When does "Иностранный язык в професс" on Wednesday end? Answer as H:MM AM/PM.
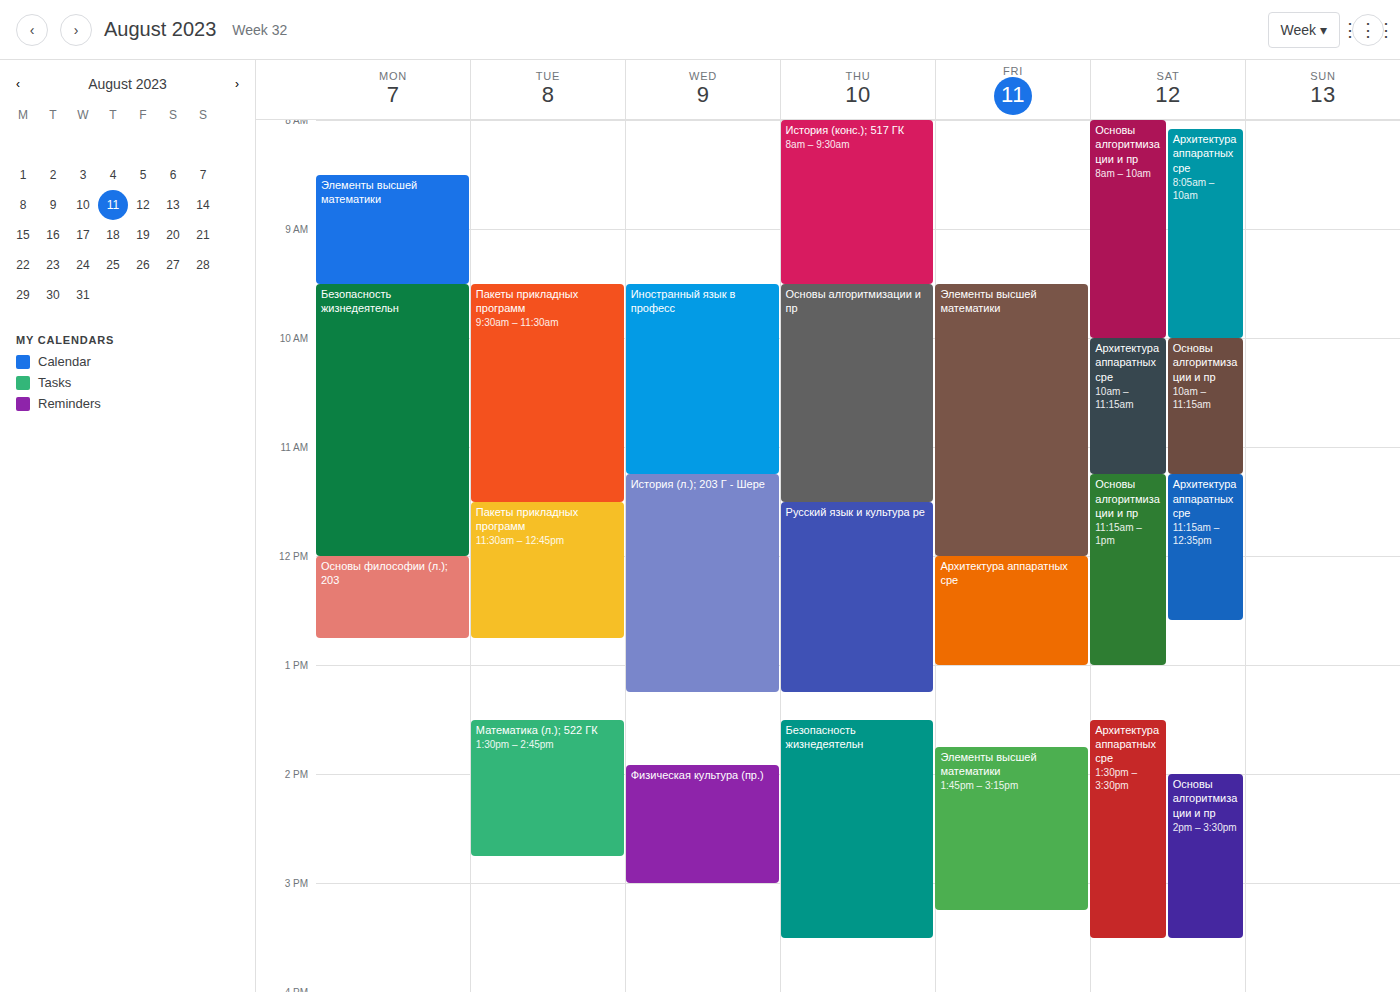
11:15 AM